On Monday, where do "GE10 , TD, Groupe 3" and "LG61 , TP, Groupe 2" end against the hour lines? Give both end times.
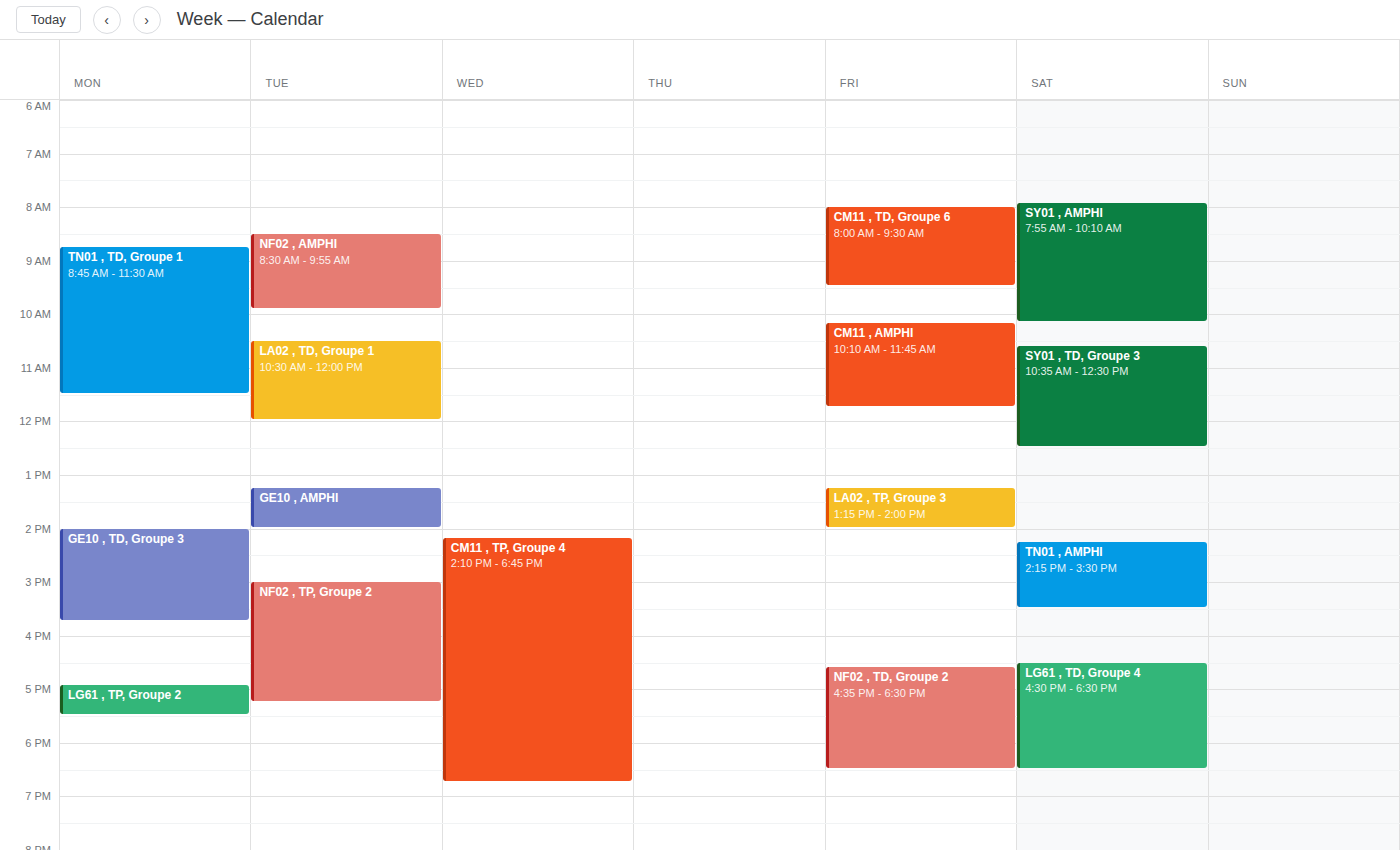
"GE10 , TD, Groupe 3": 3:45 PM, neither: three quarters of the way from the 3 PM line to the 4 PM line. "LG61 , TP, Groupe 2": 5:30 PM, halfway between the 5 PM and 6 PM lines.